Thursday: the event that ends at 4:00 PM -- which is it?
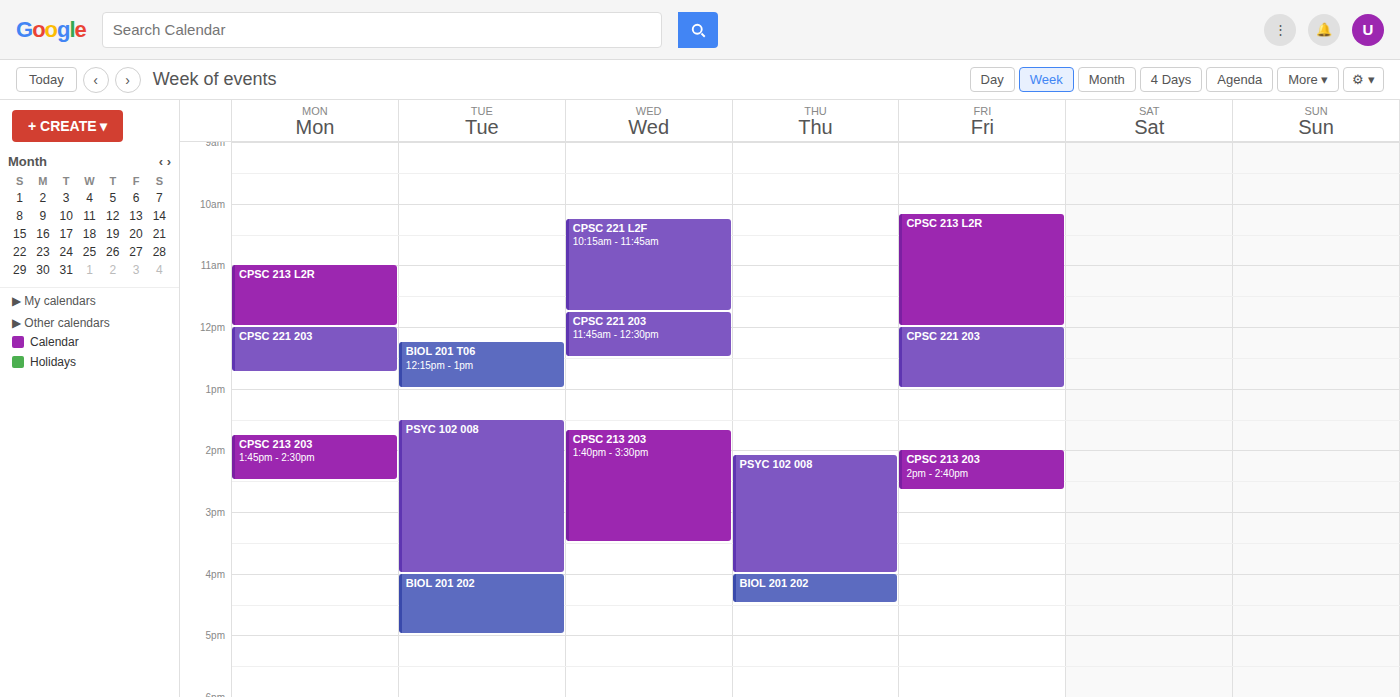
"PSYC 102 008"